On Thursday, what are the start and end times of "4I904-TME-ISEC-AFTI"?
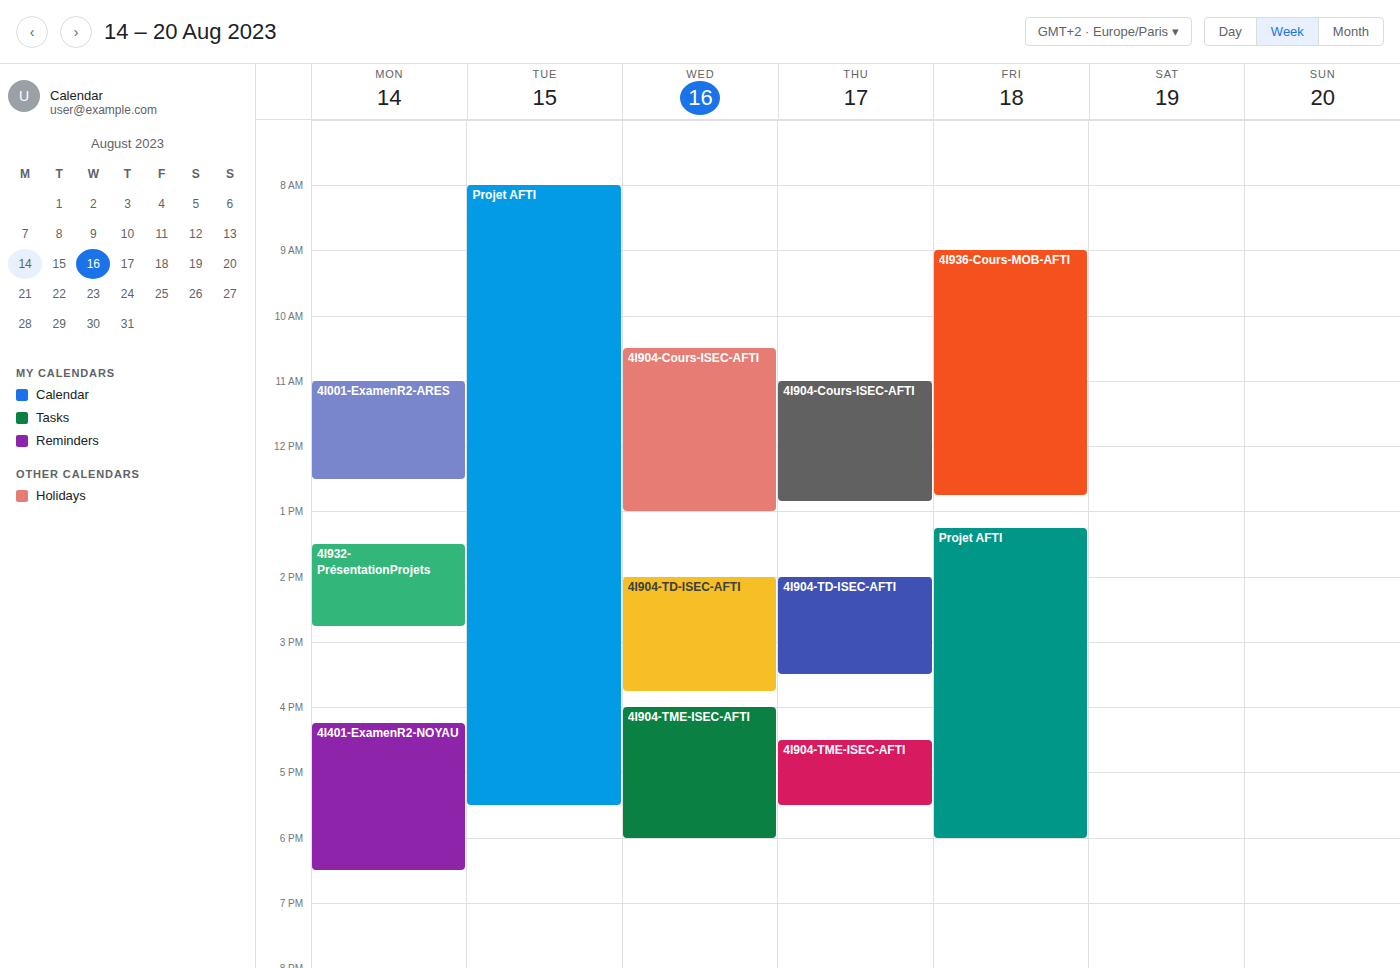
4:30 PM to 5:30 PM